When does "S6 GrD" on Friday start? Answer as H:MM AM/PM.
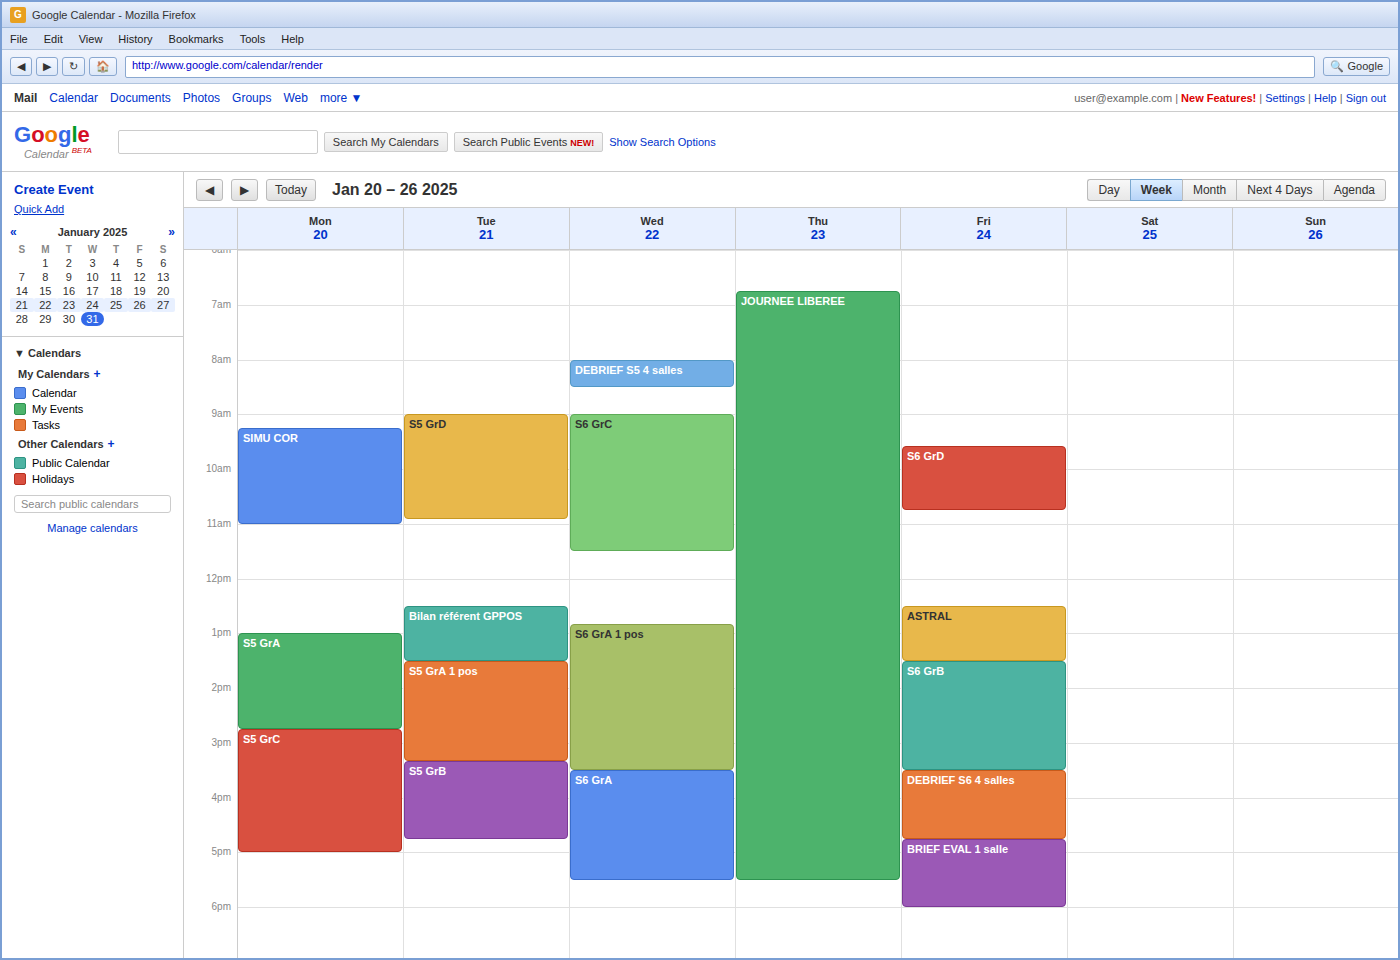
9:35 AM